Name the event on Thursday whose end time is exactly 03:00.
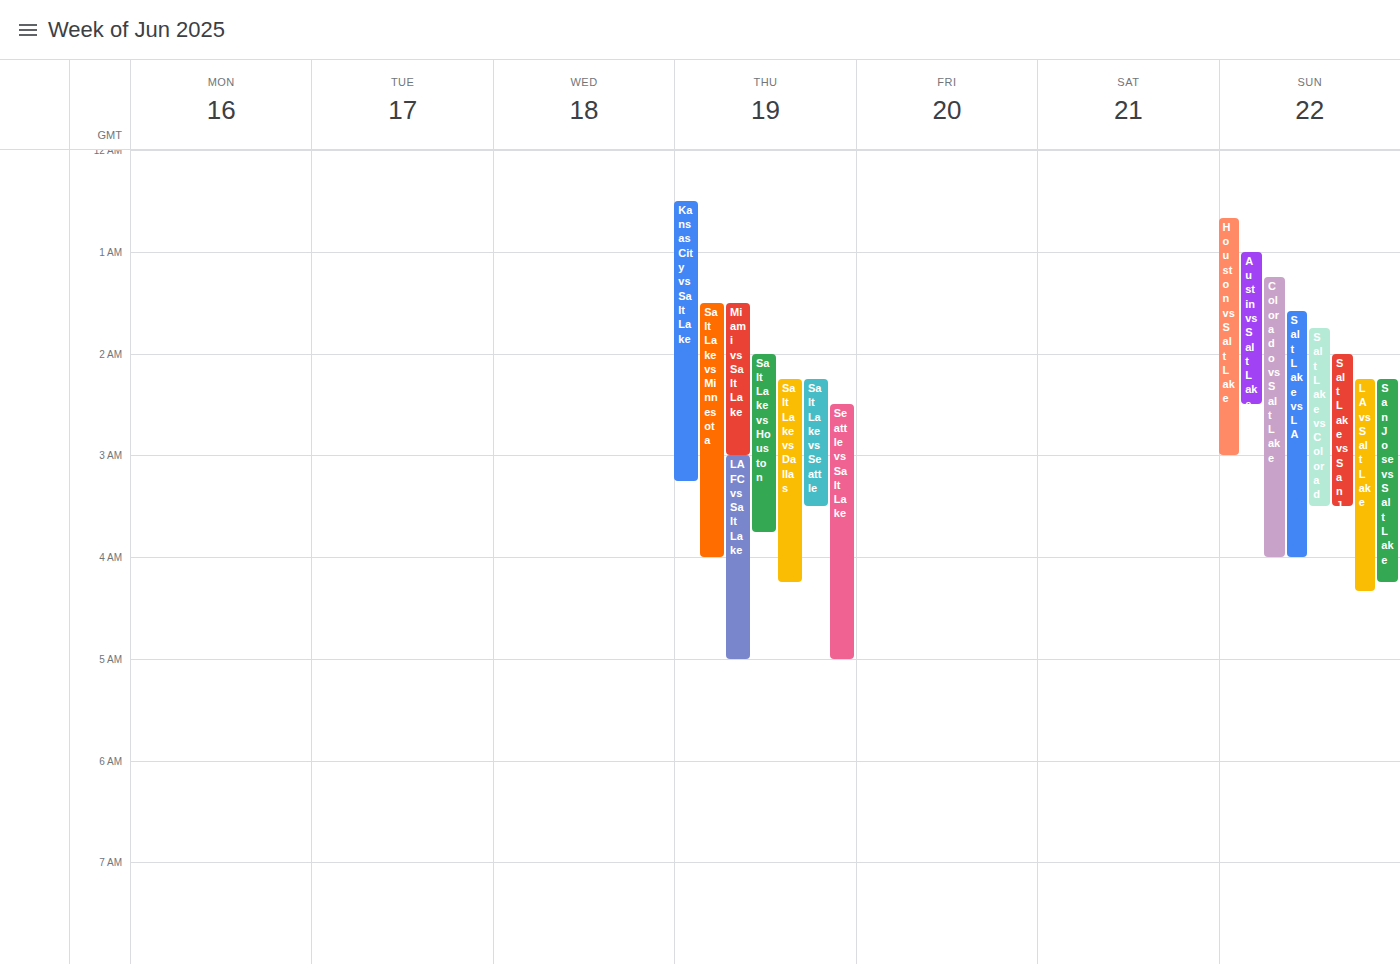
"Miami vs Salt Lake"